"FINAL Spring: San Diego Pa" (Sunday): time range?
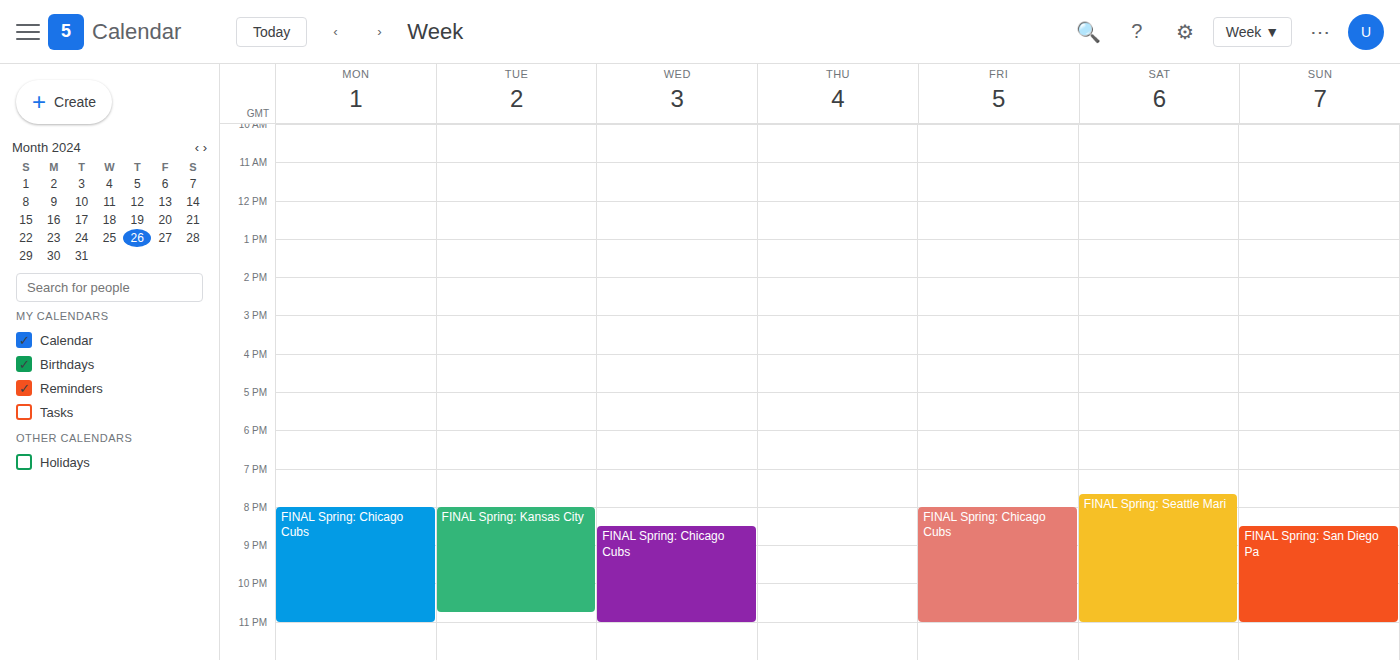
8:30 PM to 11:00 PM